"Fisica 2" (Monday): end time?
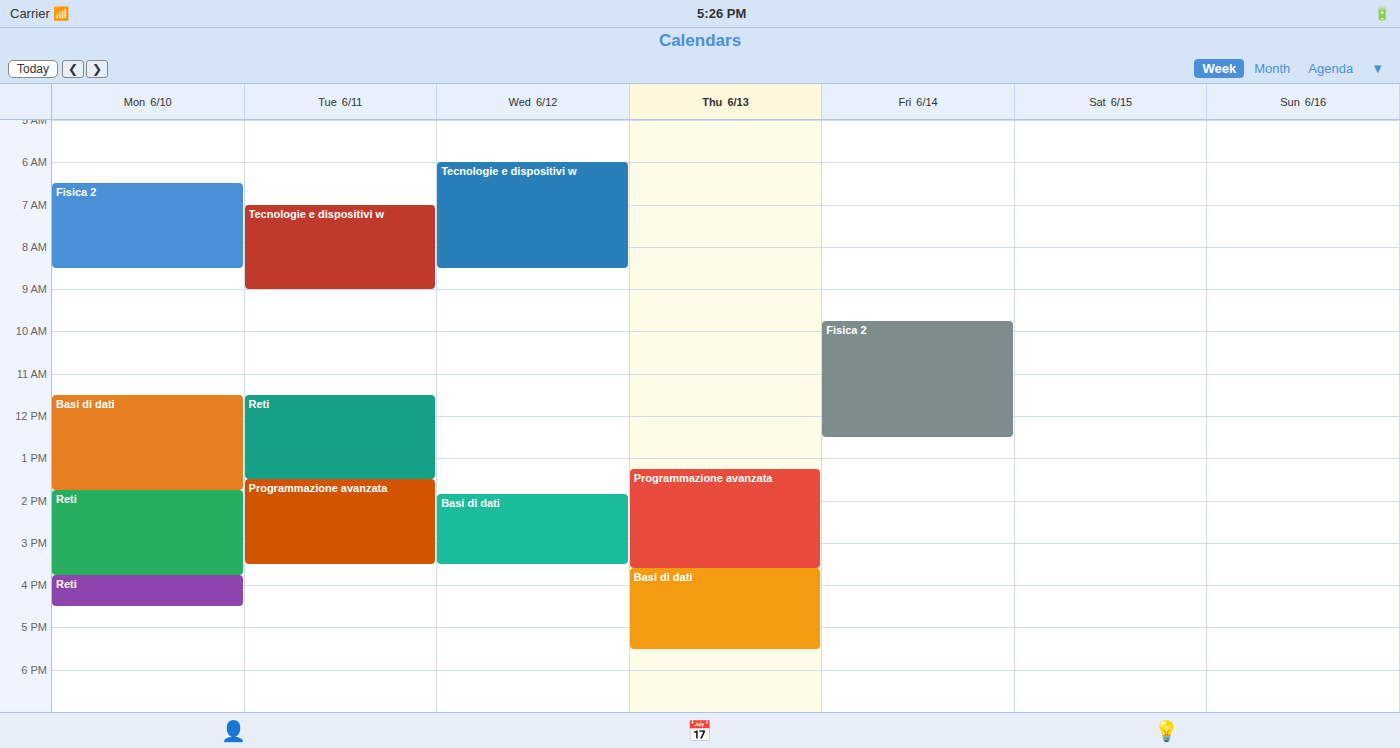
8:30 AM